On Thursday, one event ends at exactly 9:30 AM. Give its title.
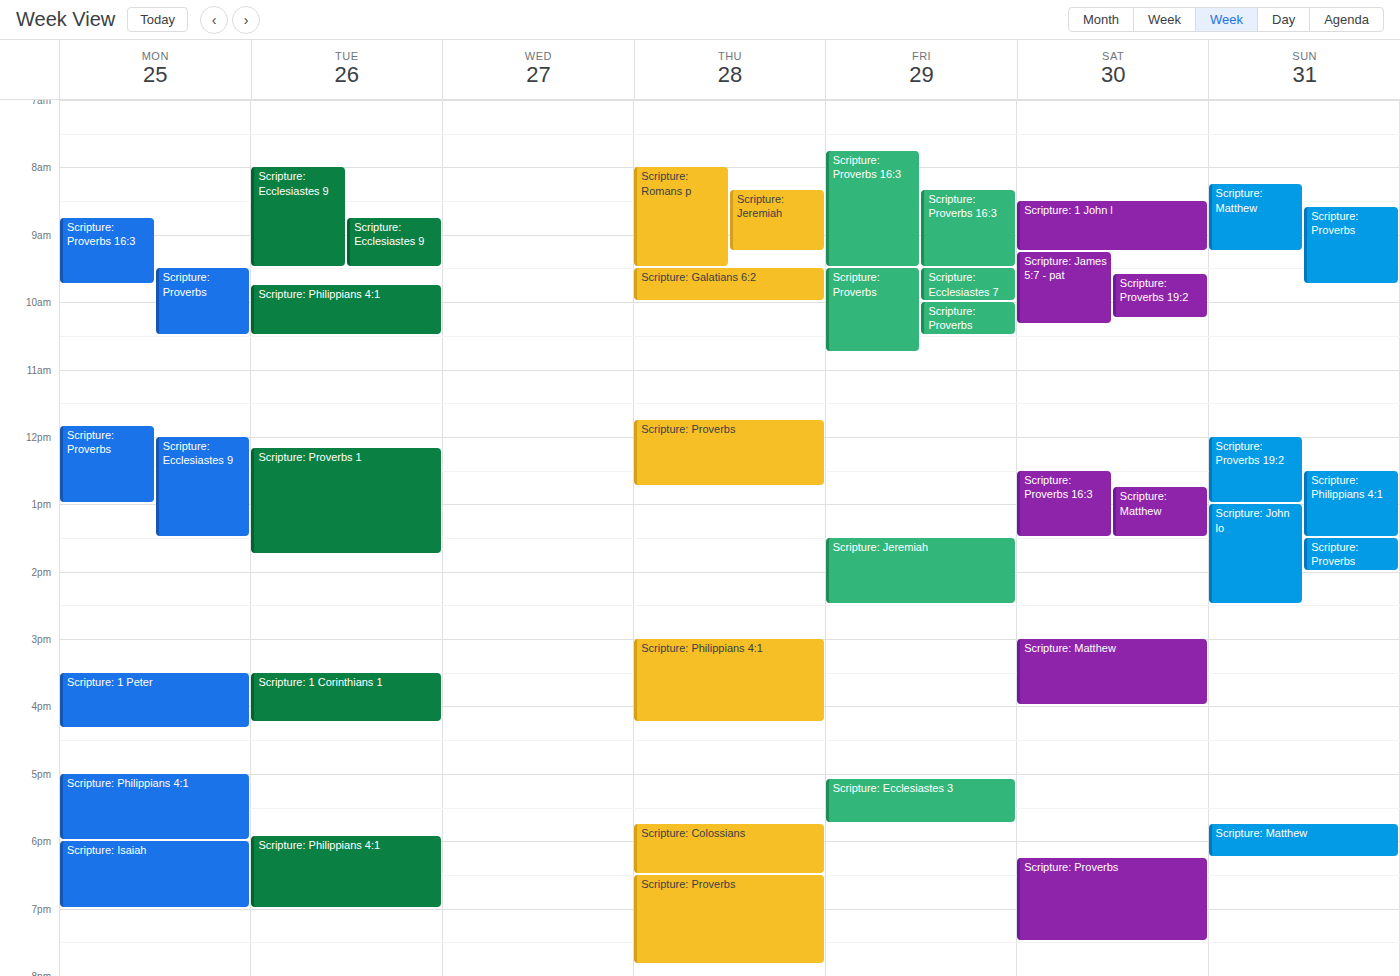
"Scripture: Romans p"